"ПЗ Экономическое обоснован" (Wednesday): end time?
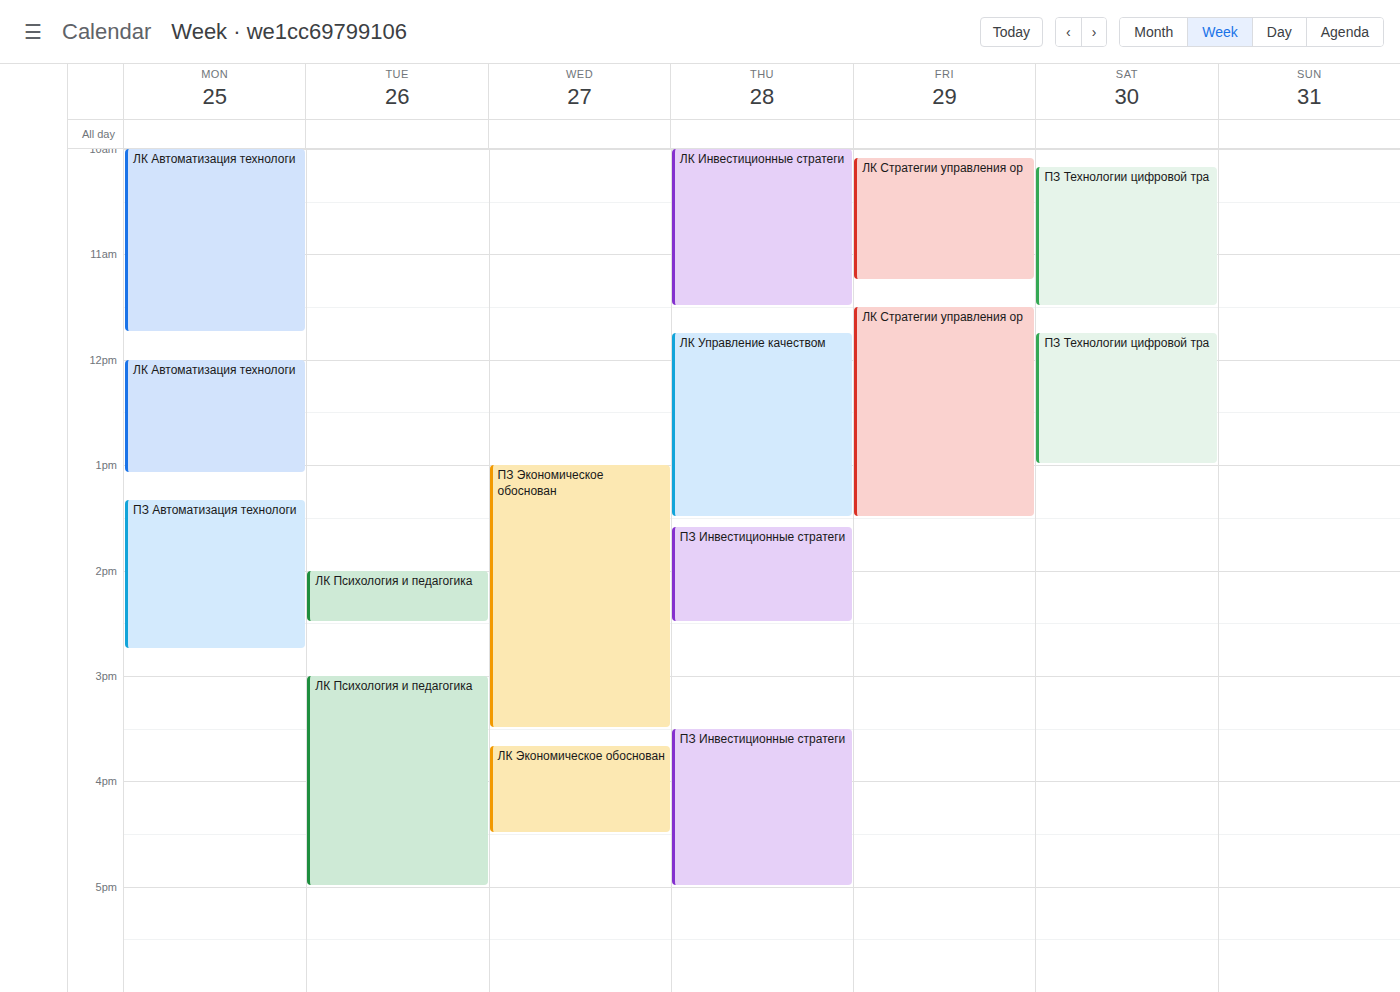
3:30 PM